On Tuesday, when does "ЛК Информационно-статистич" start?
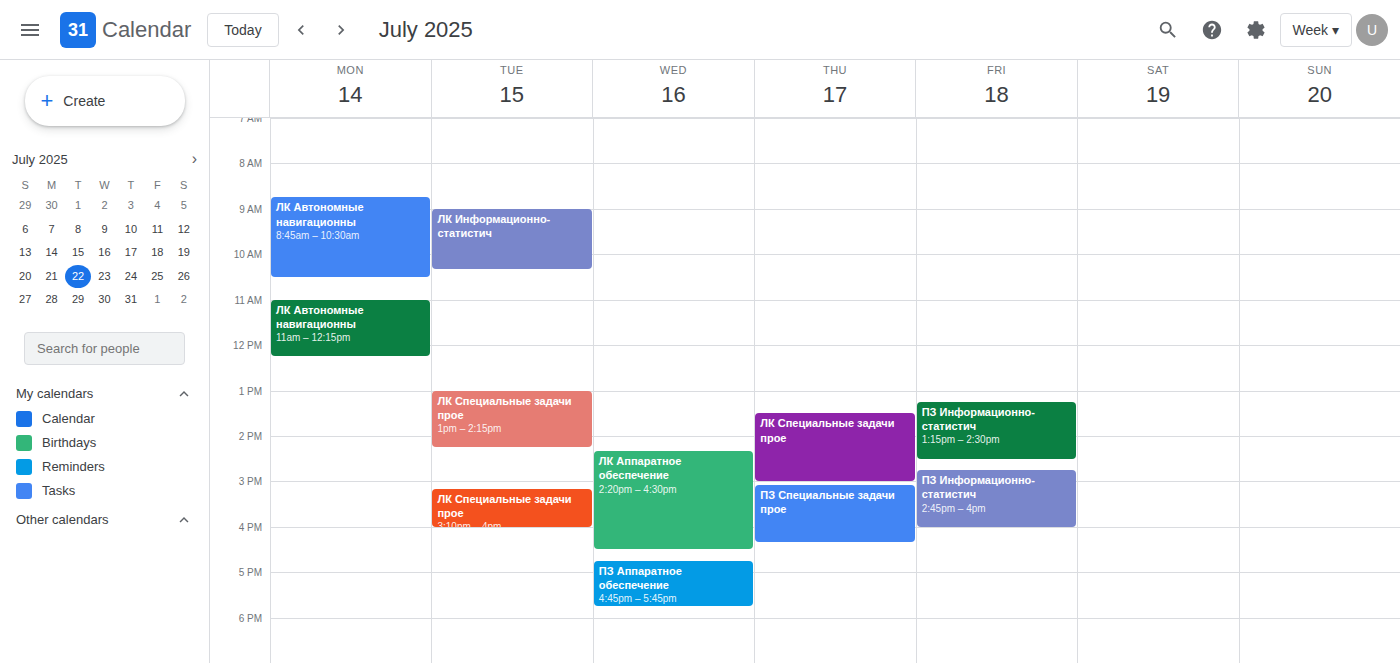
9:00 AM